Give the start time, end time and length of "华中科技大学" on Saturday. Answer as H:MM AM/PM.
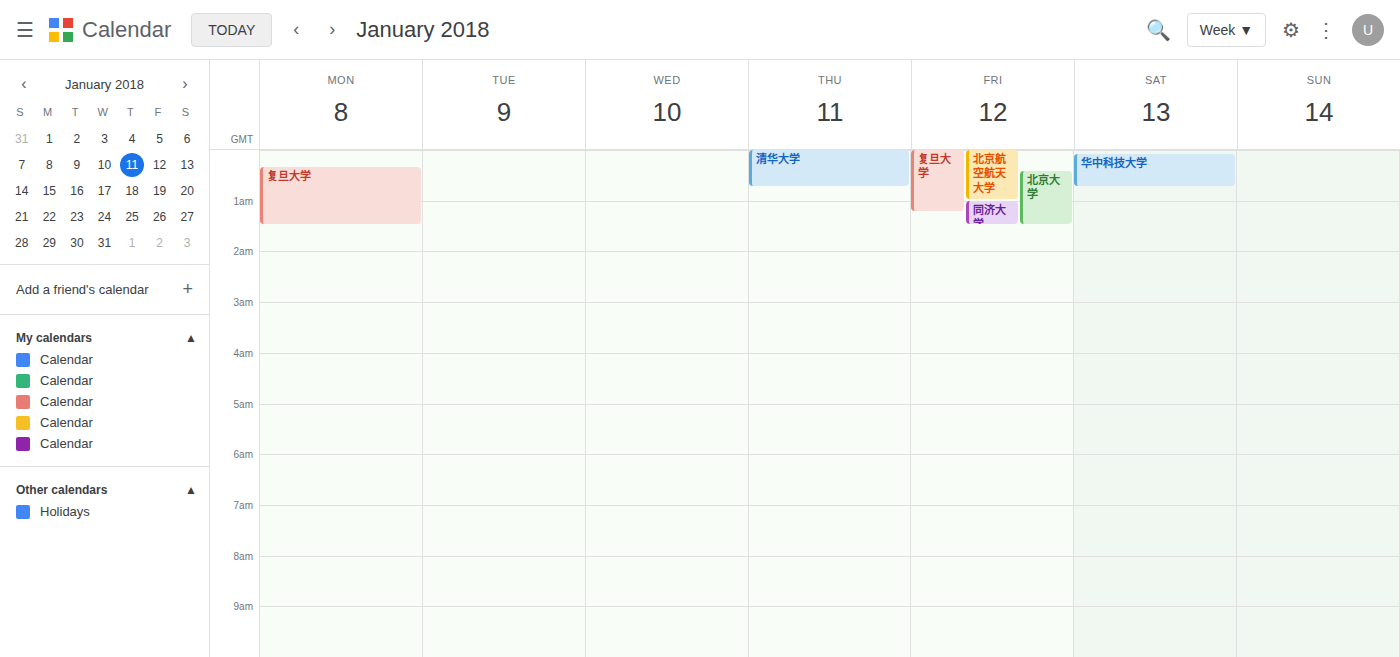
12:05 AM to 12:45 AM, 40 minutes